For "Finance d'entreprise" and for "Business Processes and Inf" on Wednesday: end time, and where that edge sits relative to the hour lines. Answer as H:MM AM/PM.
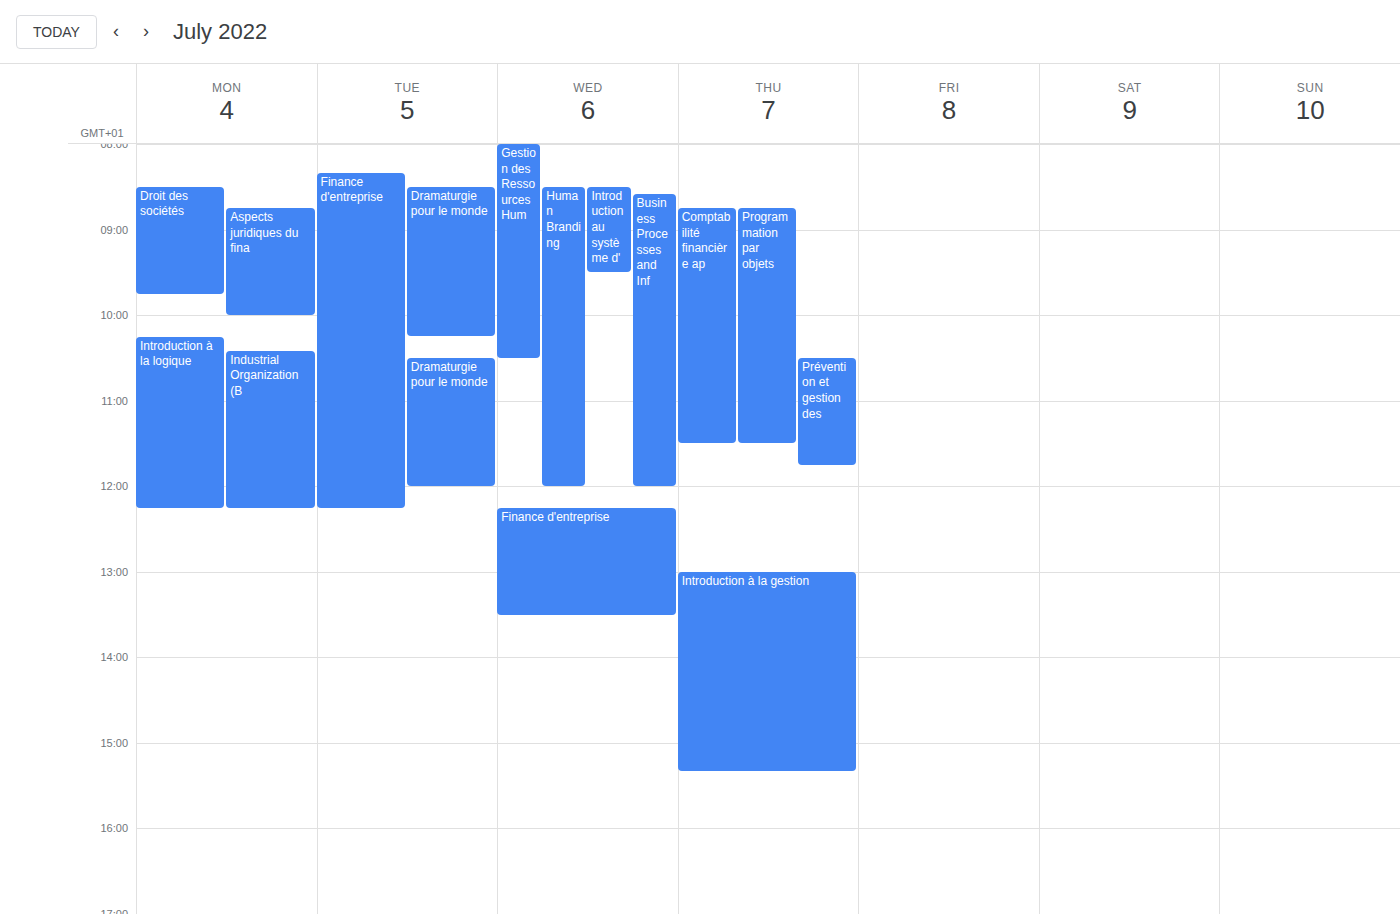
"Finance d'entreprise": 1:30 PM, halfway between the 1 PM and 2 PM lines. "Business Processes and Inf": 12:00 PM, exactly on the 12 PM line.